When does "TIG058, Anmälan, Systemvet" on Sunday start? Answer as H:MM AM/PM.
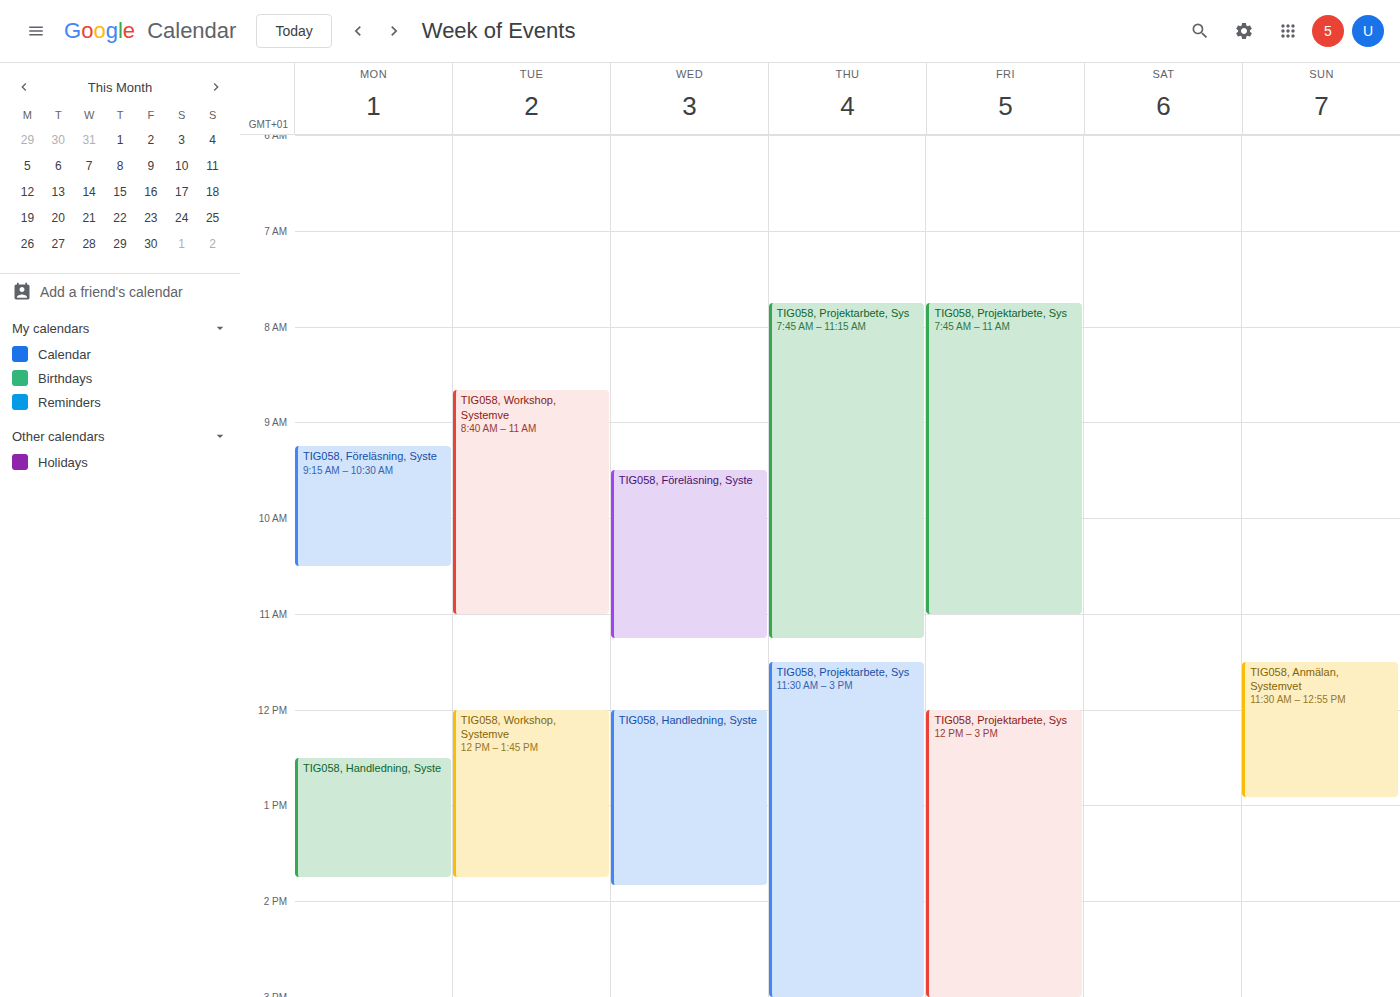
11:30 AM